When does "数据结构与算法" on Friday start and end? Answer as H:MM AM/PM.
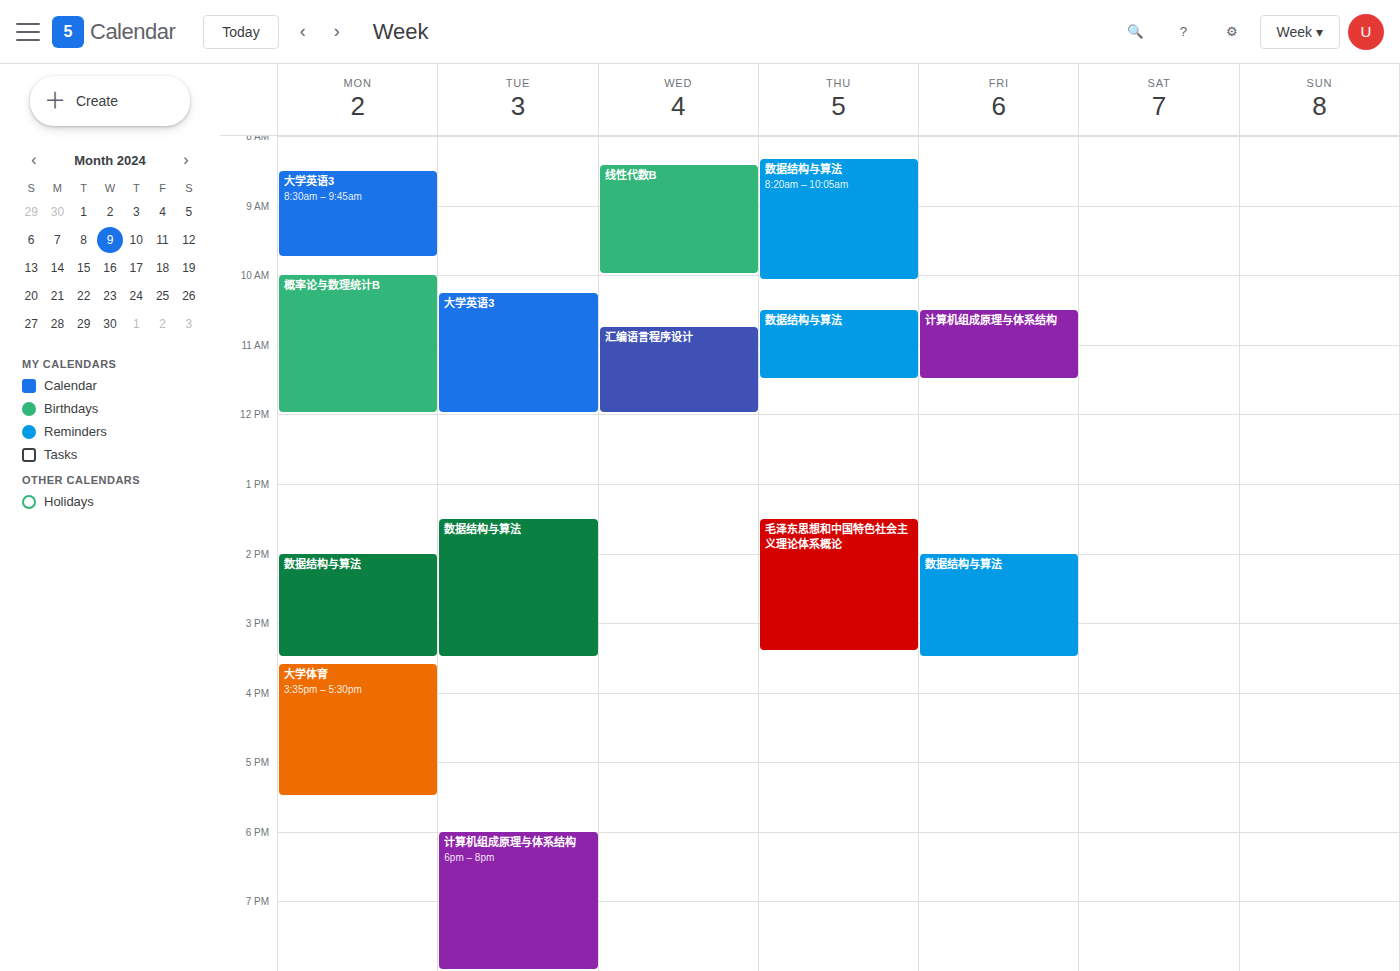
2:00 PM to 3:30 PM